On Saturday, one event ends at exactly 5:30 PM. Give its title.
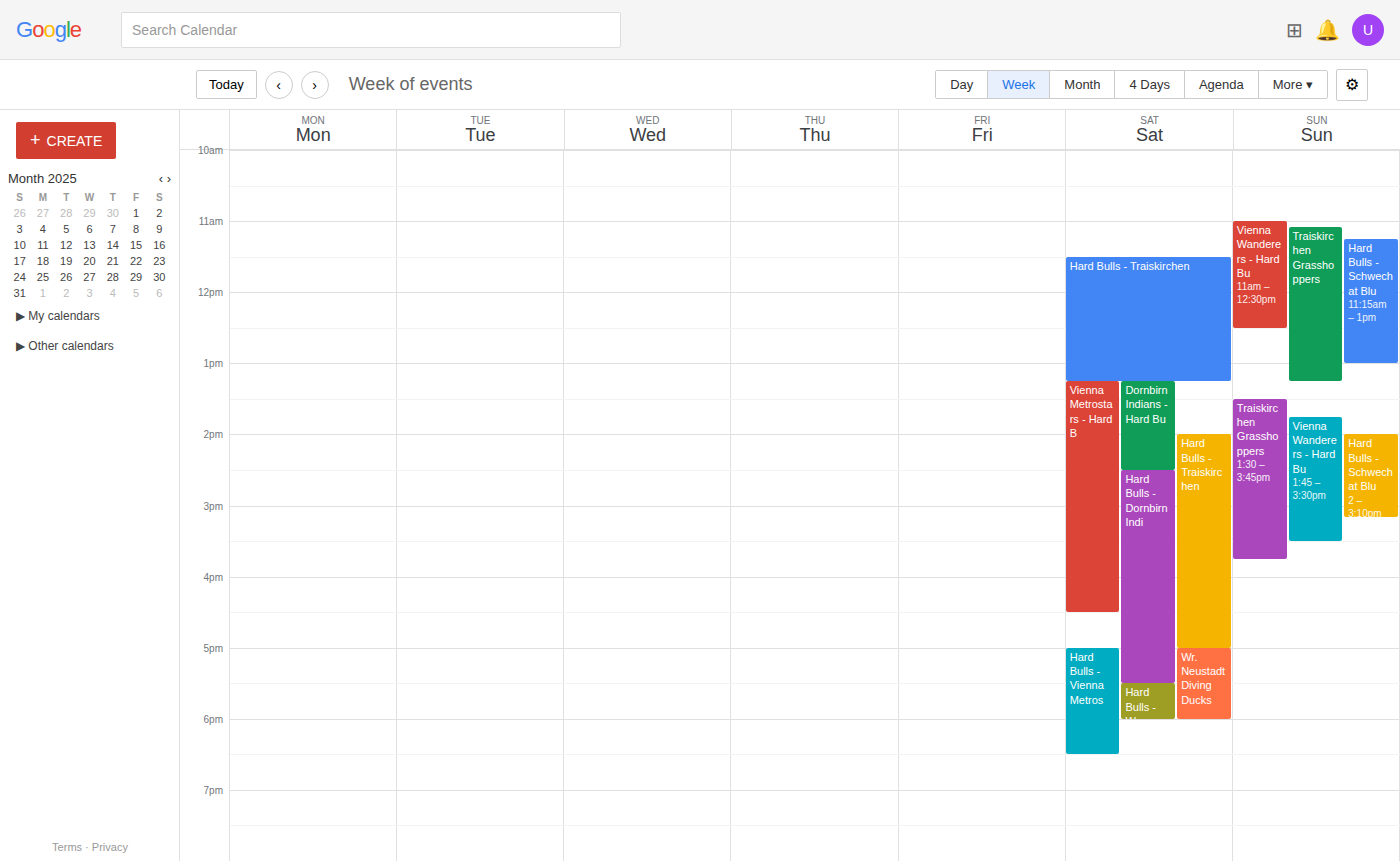
"Hard Bulls - Dornbirn Indi"